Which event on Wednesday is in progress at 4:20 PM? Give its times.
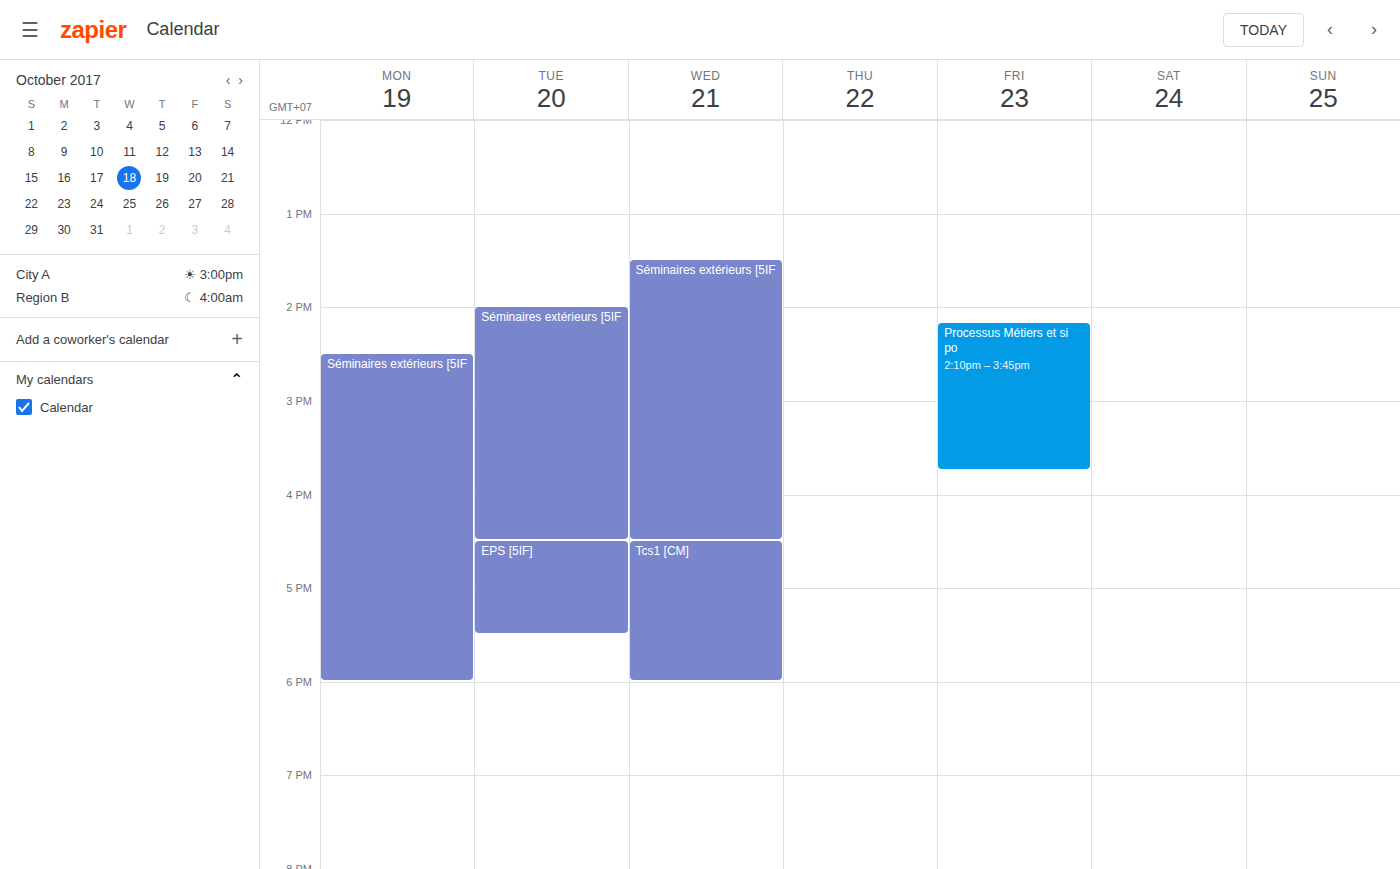
"Séminaires extérieurs [5IF", 1:30 PM to 4:30 PM